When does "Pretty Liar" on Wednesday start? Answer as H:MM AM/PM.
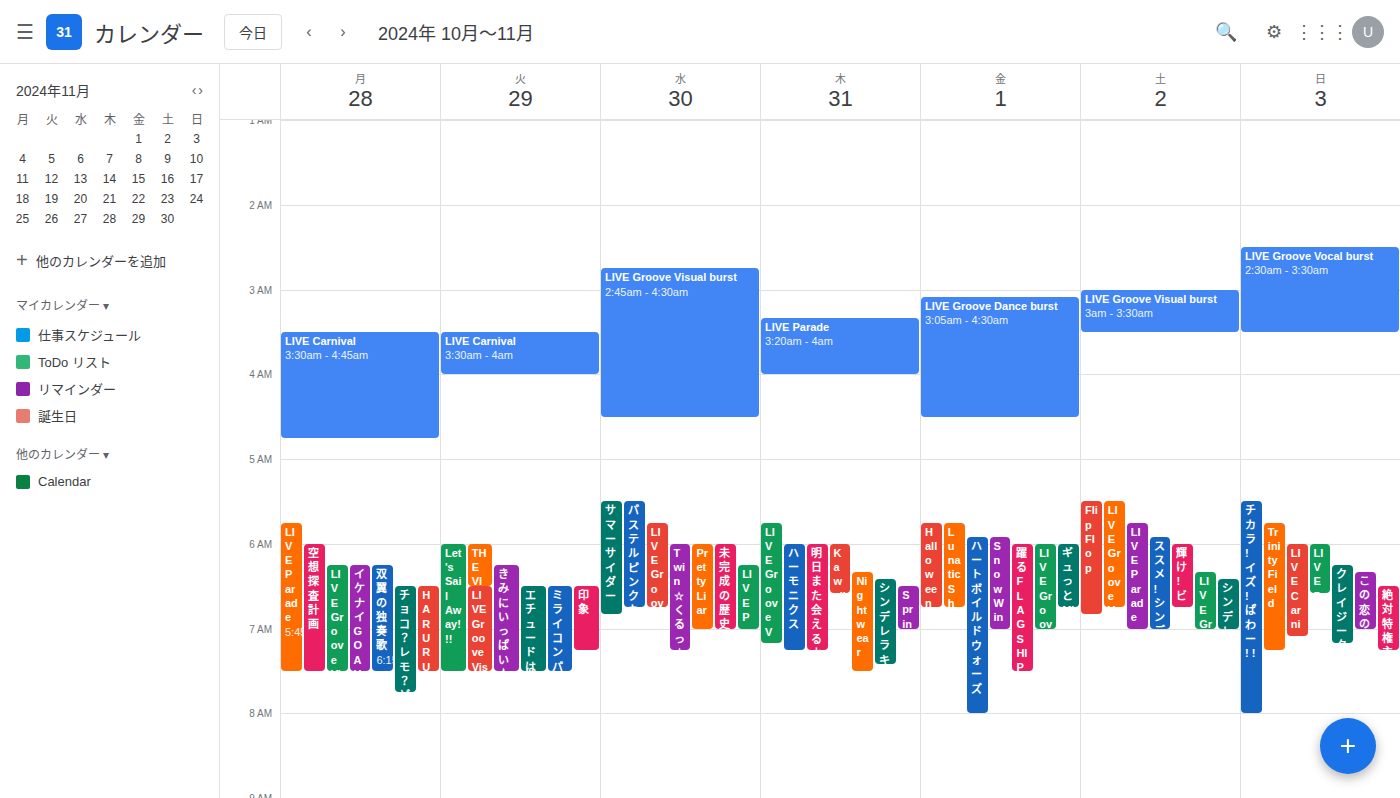
6:00 AM